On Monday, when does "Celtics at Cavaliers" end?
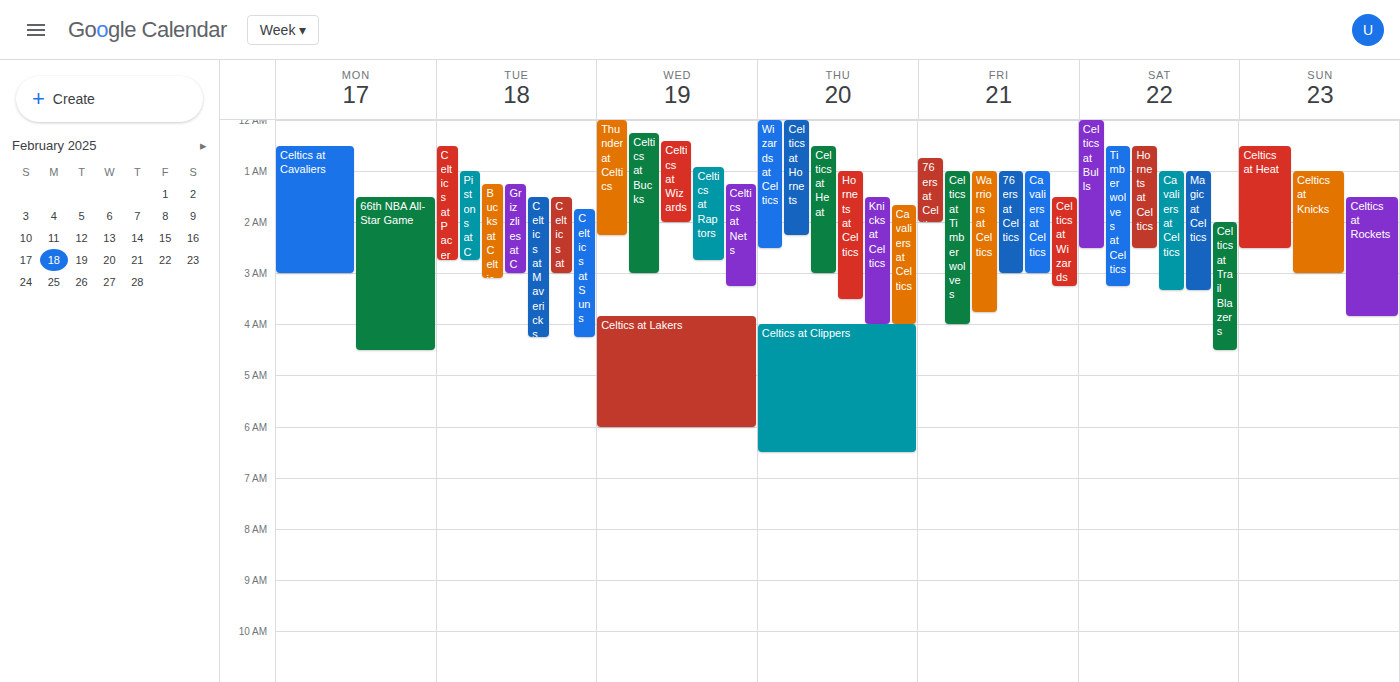
3:00 AM